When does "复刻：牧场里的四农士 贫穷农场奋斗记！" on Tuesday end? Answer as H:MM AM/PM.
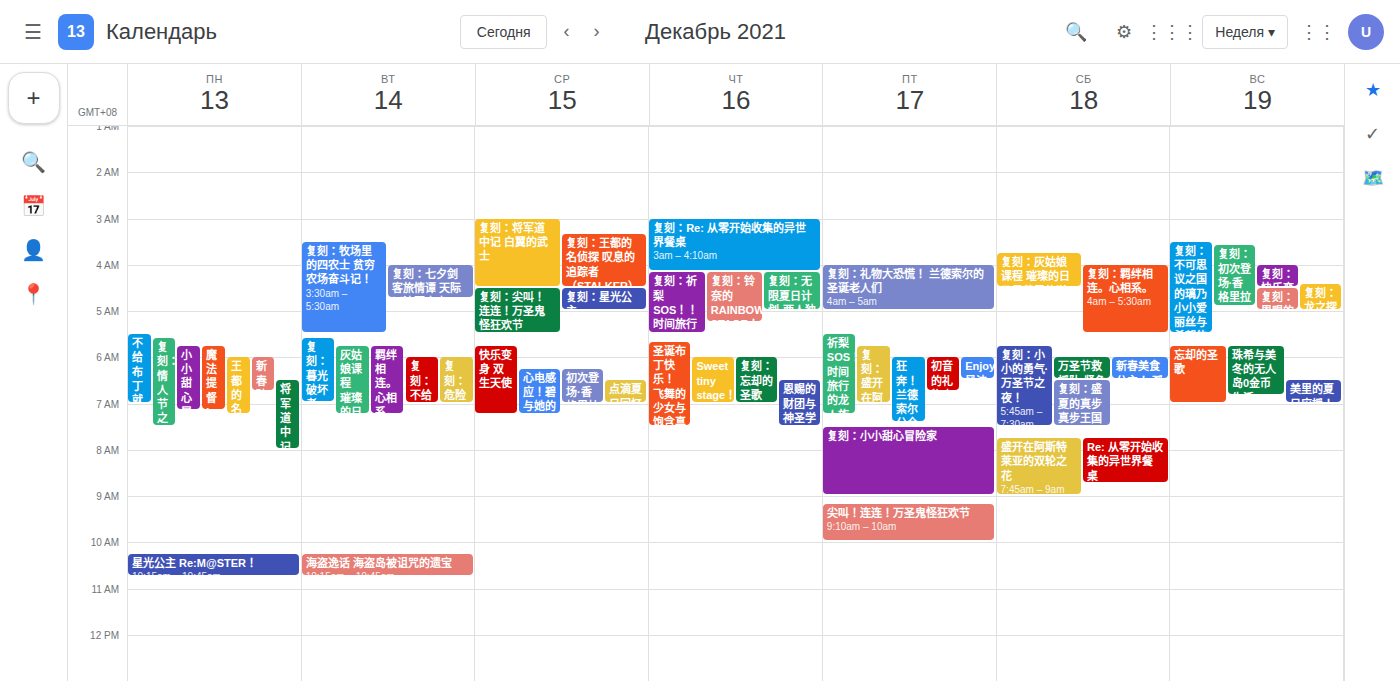
5:30 AM